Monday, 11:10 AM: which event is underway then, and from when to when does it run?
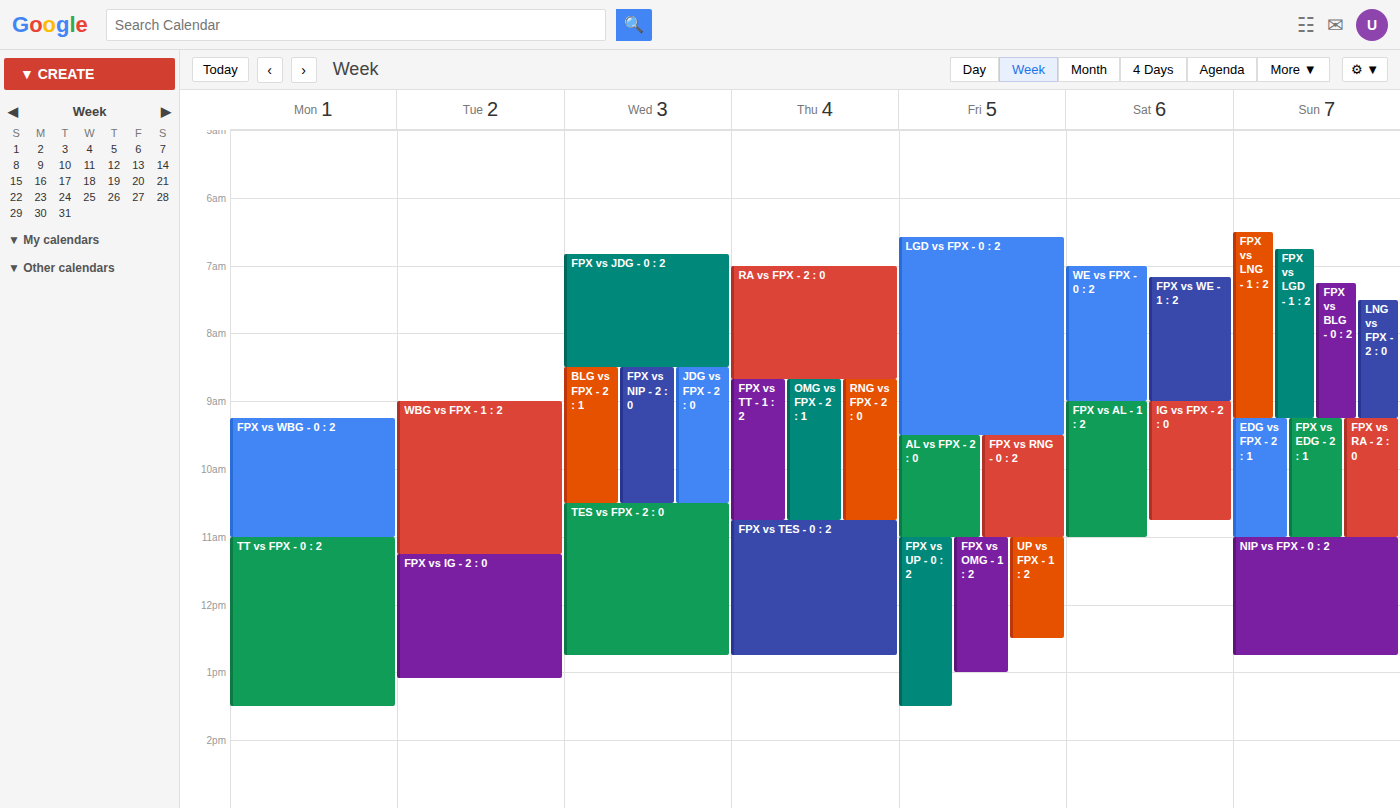
"TT vs FPX - 0 : 2", 11:00 AM to 1:30 PM